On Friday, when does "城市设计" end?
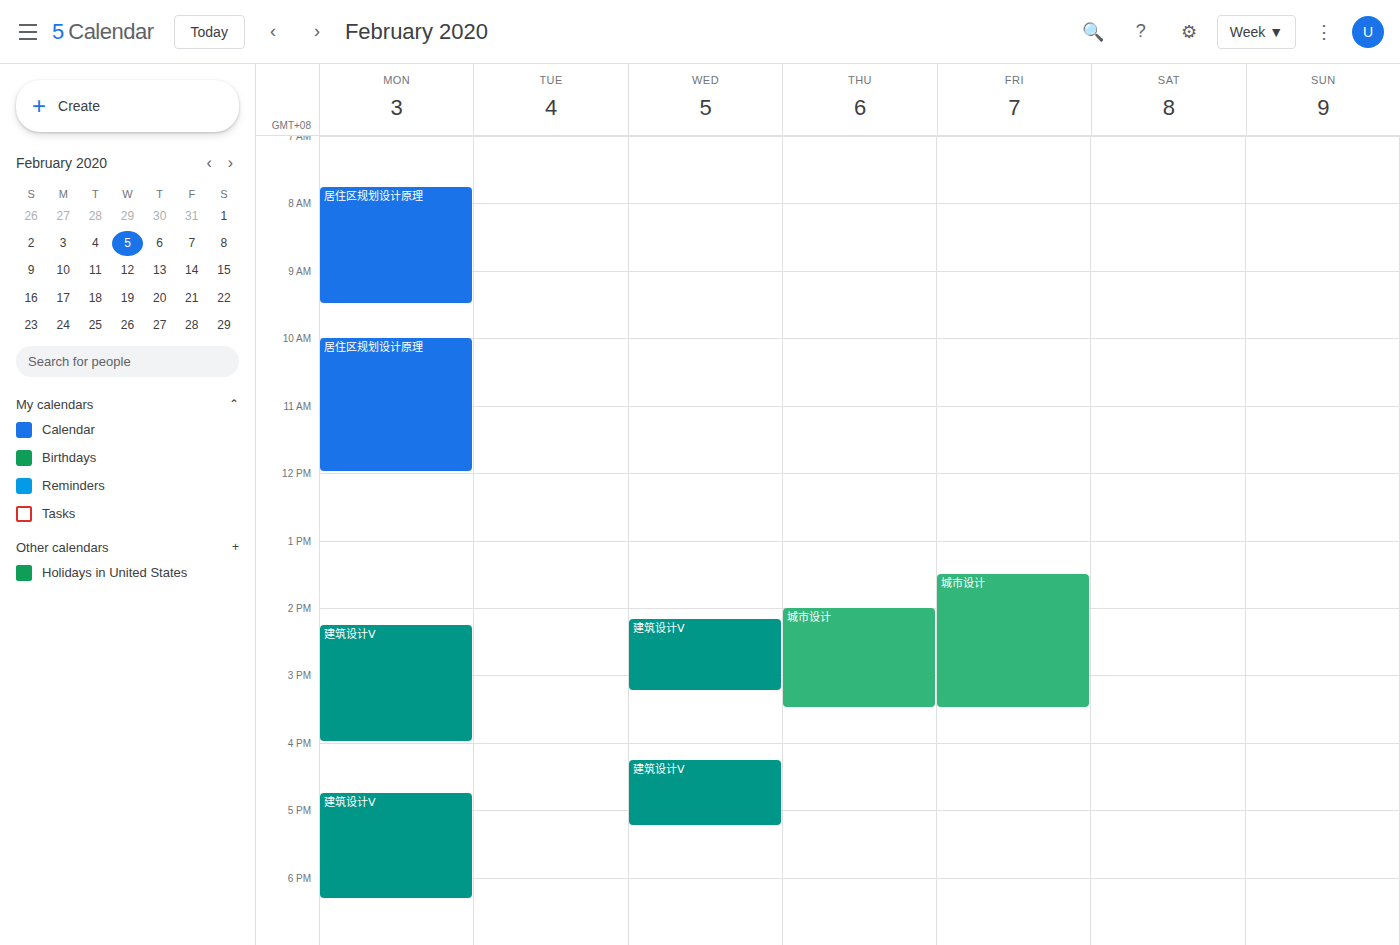
3:30 PM